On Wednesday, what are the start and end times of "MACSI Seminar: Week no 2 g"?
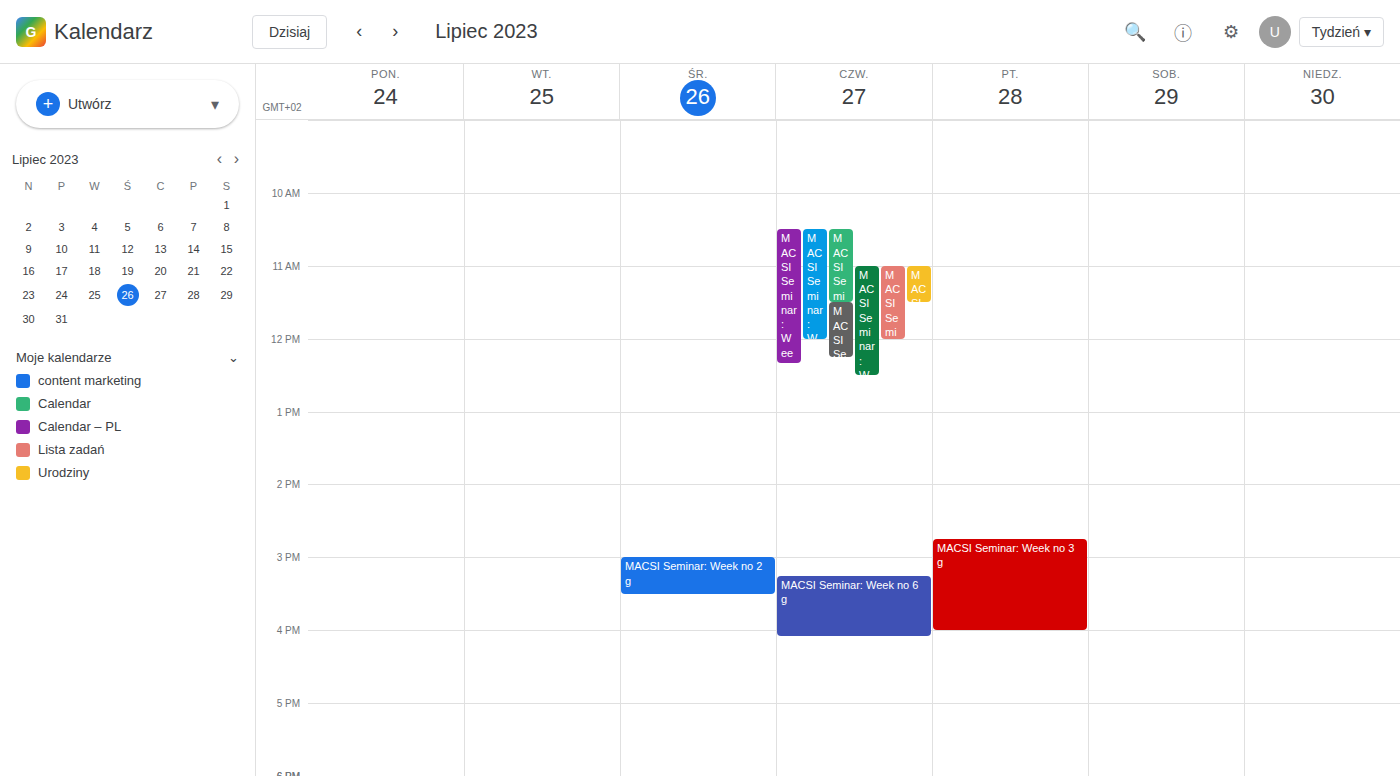
15:00 to 15:30